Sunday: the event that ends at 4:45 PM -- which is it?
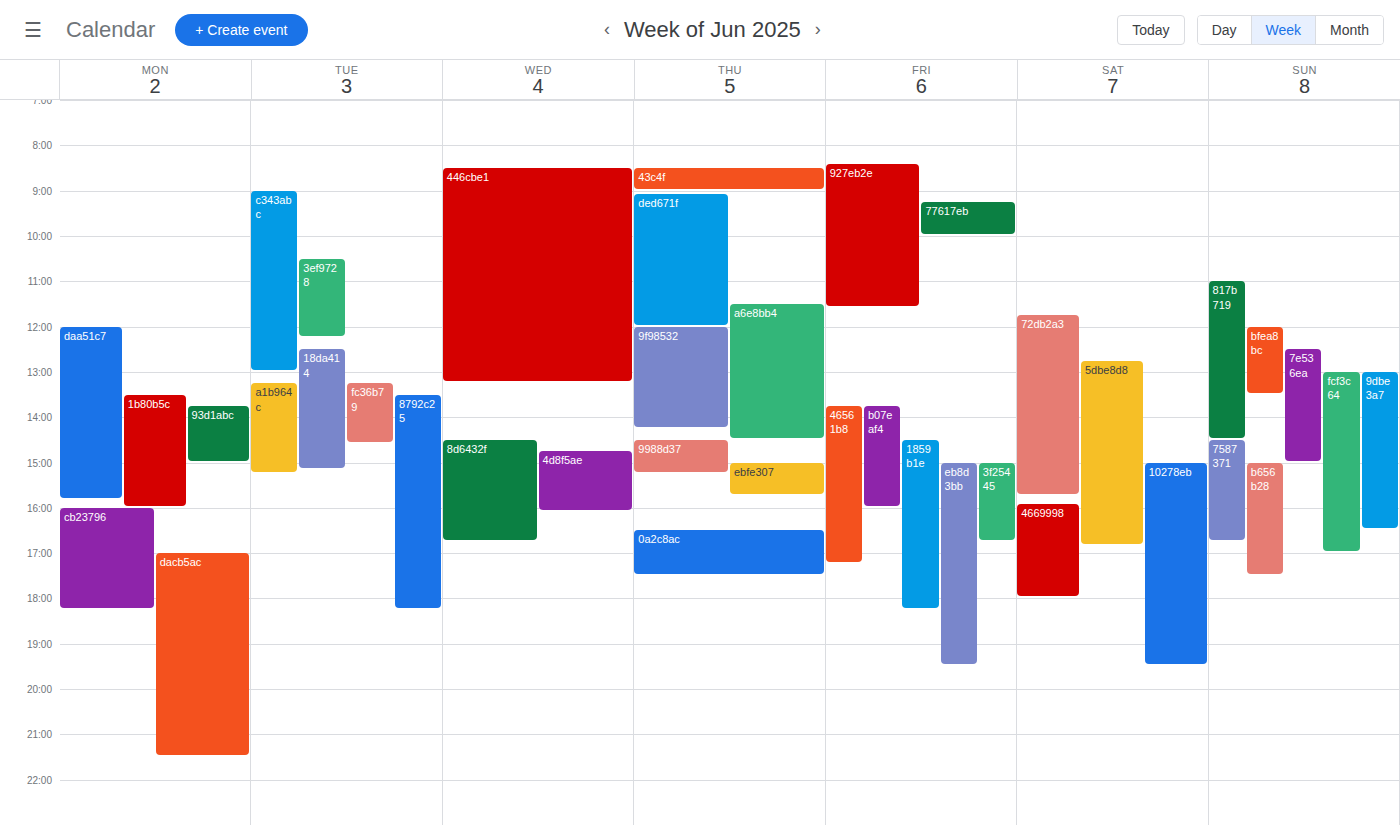
"7587371"